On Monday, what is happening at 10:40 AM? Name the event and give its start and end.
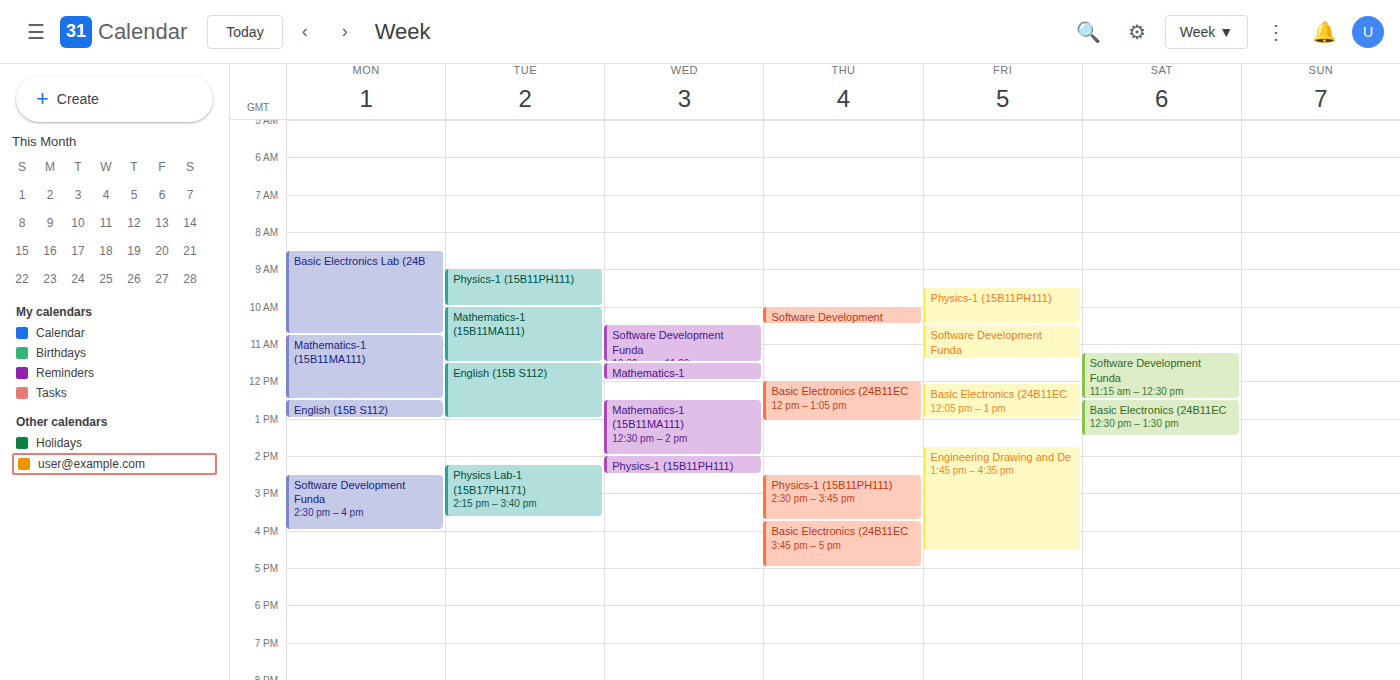
"Basic Electronics Lab (24B", 8:30 AM to 10:45 AM